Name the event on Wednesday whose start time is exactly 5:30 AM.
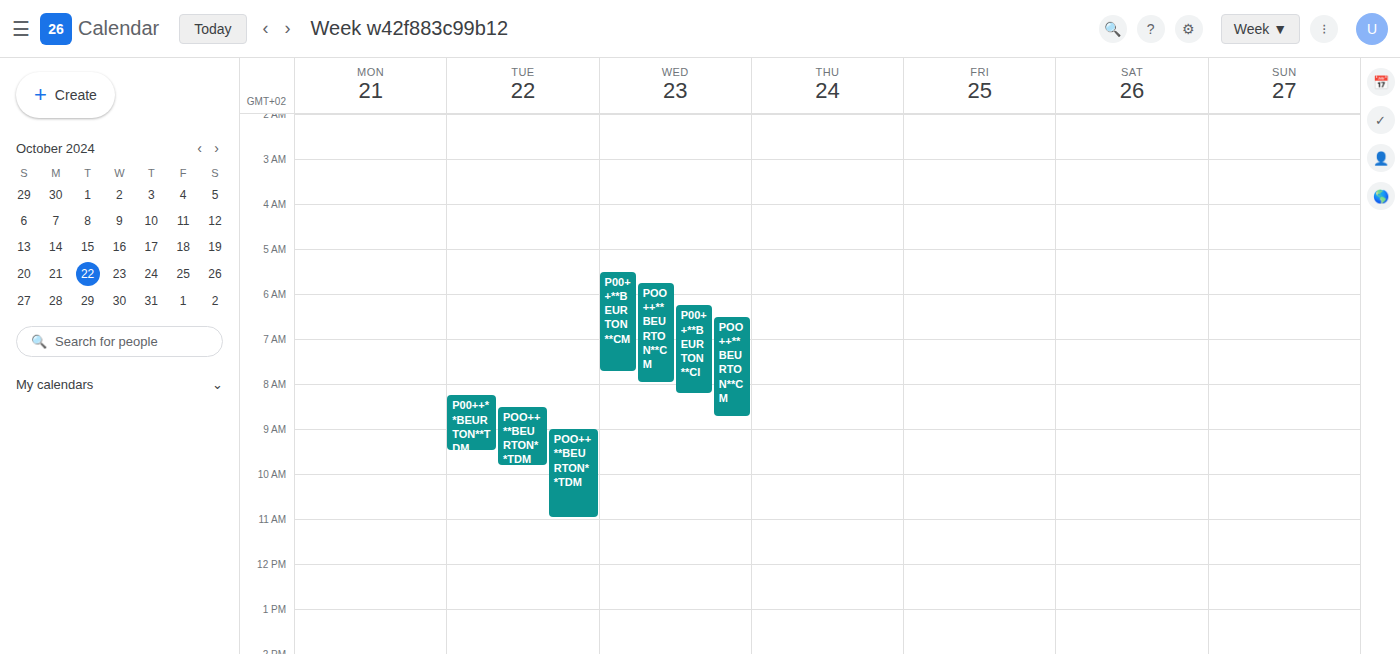
"P00++**BEURTON**CM"